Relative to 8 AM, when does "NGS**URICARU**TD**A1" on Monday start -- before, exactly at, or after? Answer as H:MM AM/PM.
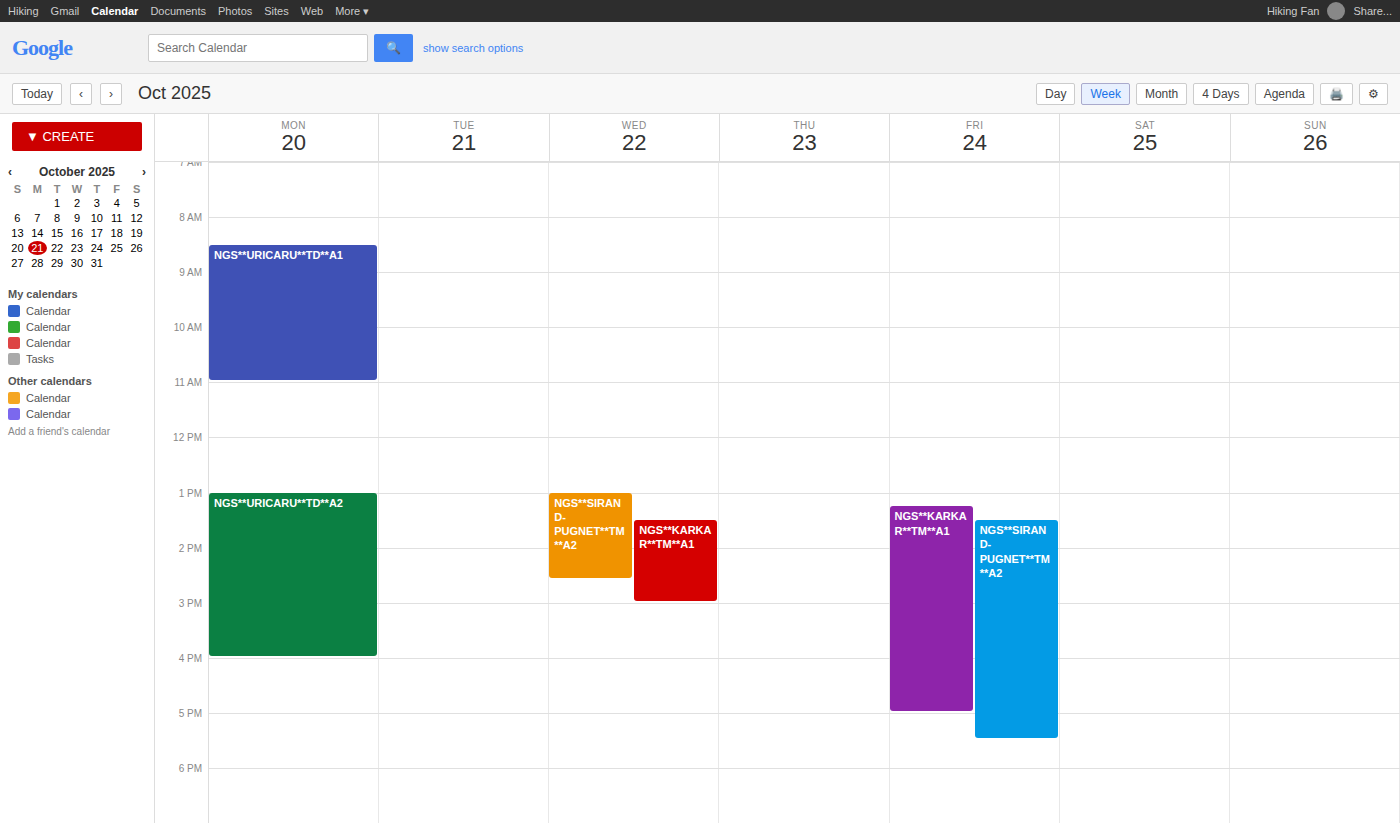
8:30 AM -- after 8 AM, 30 minutes below the 8 AM line.